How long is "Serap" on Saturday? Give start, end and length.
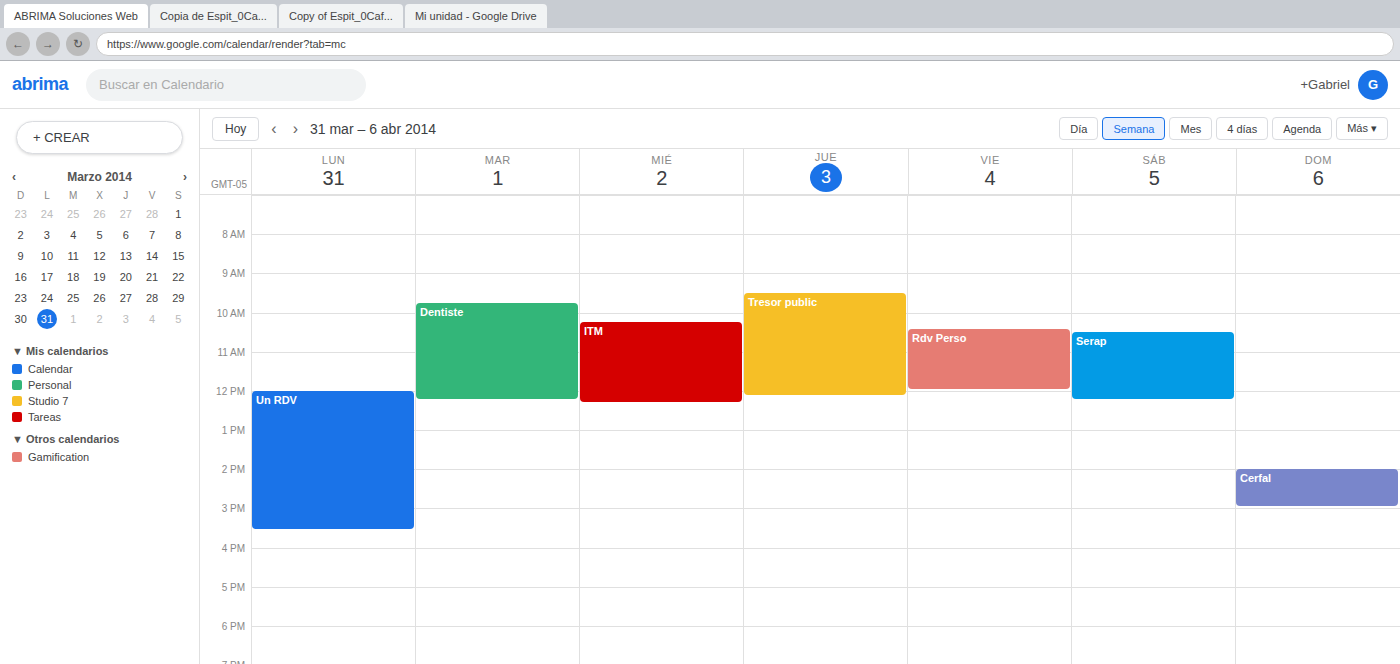
10:30 AM to 12:15 PM, 1 hour 45 minutes